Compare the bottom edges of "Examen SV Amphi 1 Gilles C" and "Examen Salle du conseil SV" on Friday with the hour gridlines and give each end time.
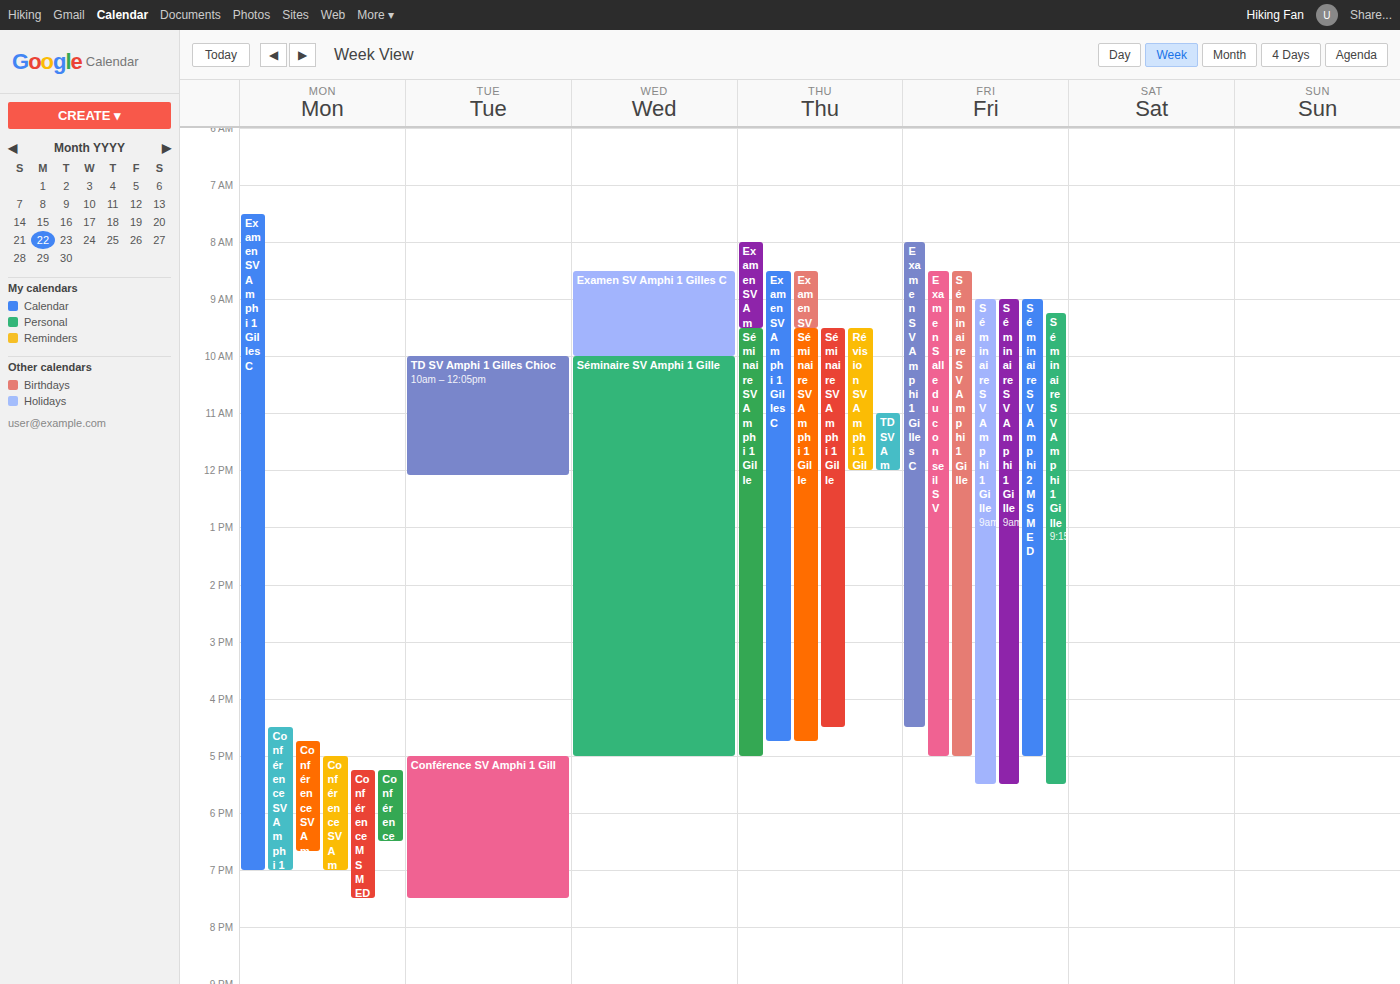
"Examen SV Amphi 1 Gilles C": 4:30 PM, halfway between the 4 PM and 5 PM lines. "Examen Salle du conseil SV": 5:00 PM, exactly on the 5 PM line.